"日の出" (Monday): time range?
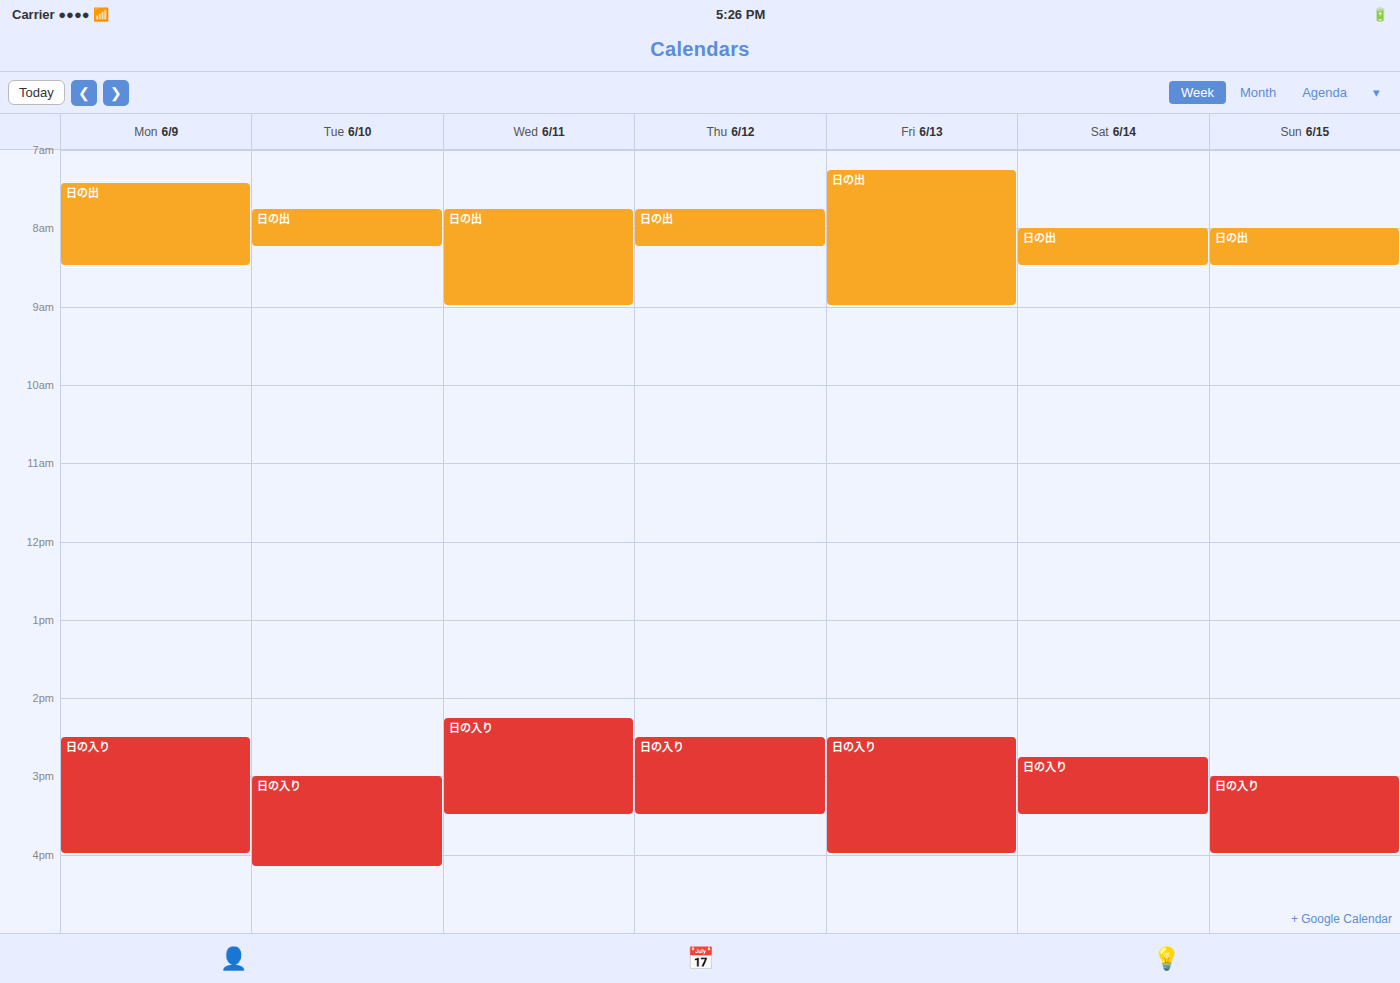
7:25 AM to 8:30 AM